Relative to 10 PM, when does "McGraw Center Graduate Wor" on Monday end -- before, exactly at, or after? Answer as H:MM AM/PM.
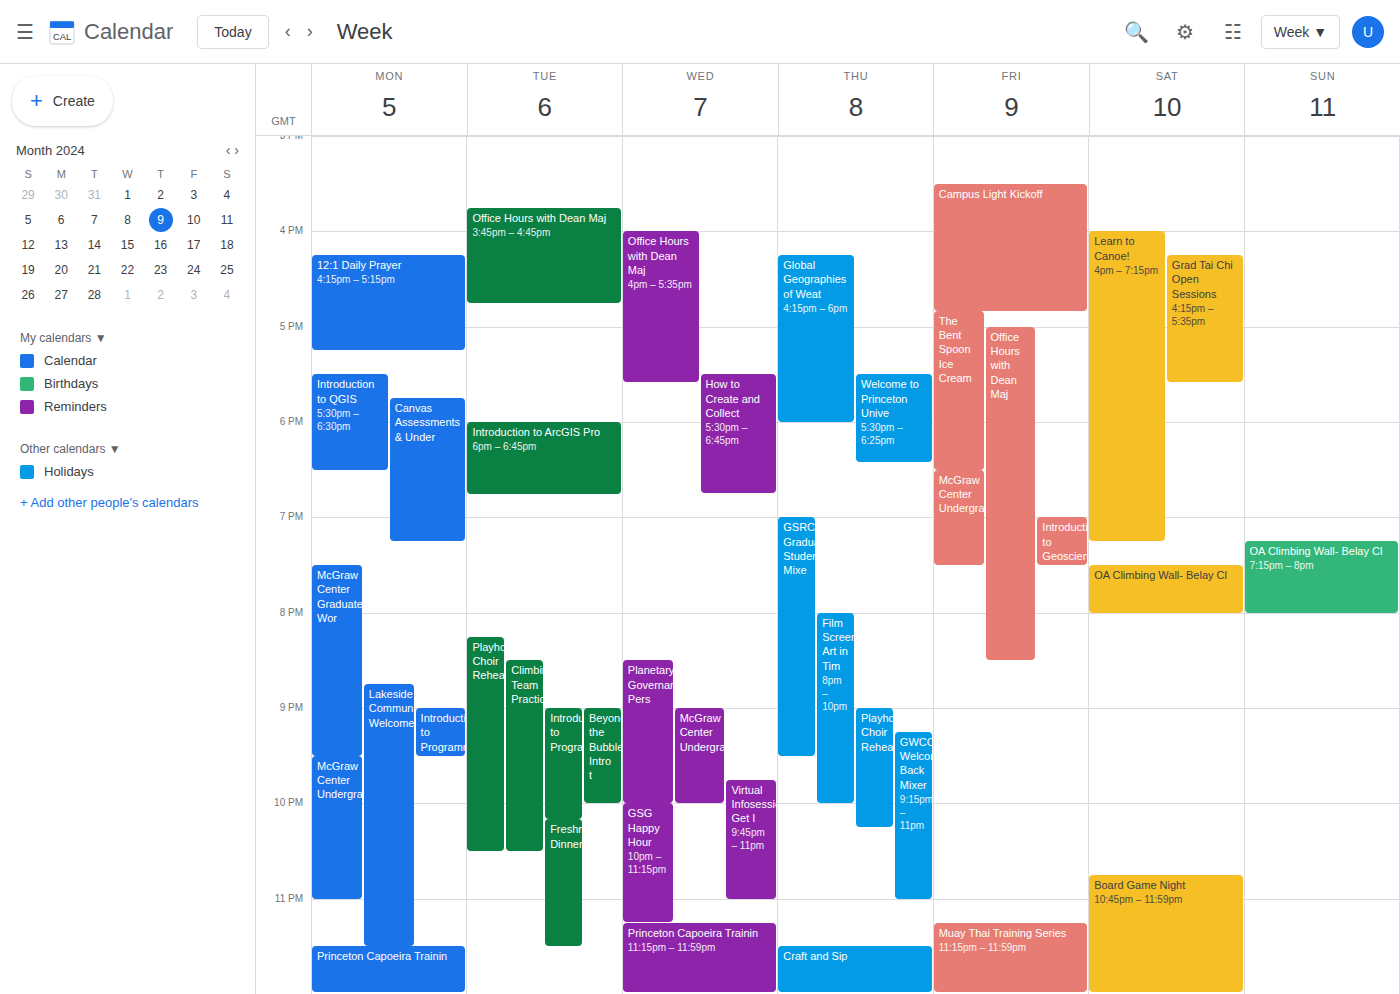
9:30 PM -- before 10 PM, 30 minutes above the 10 PM line.